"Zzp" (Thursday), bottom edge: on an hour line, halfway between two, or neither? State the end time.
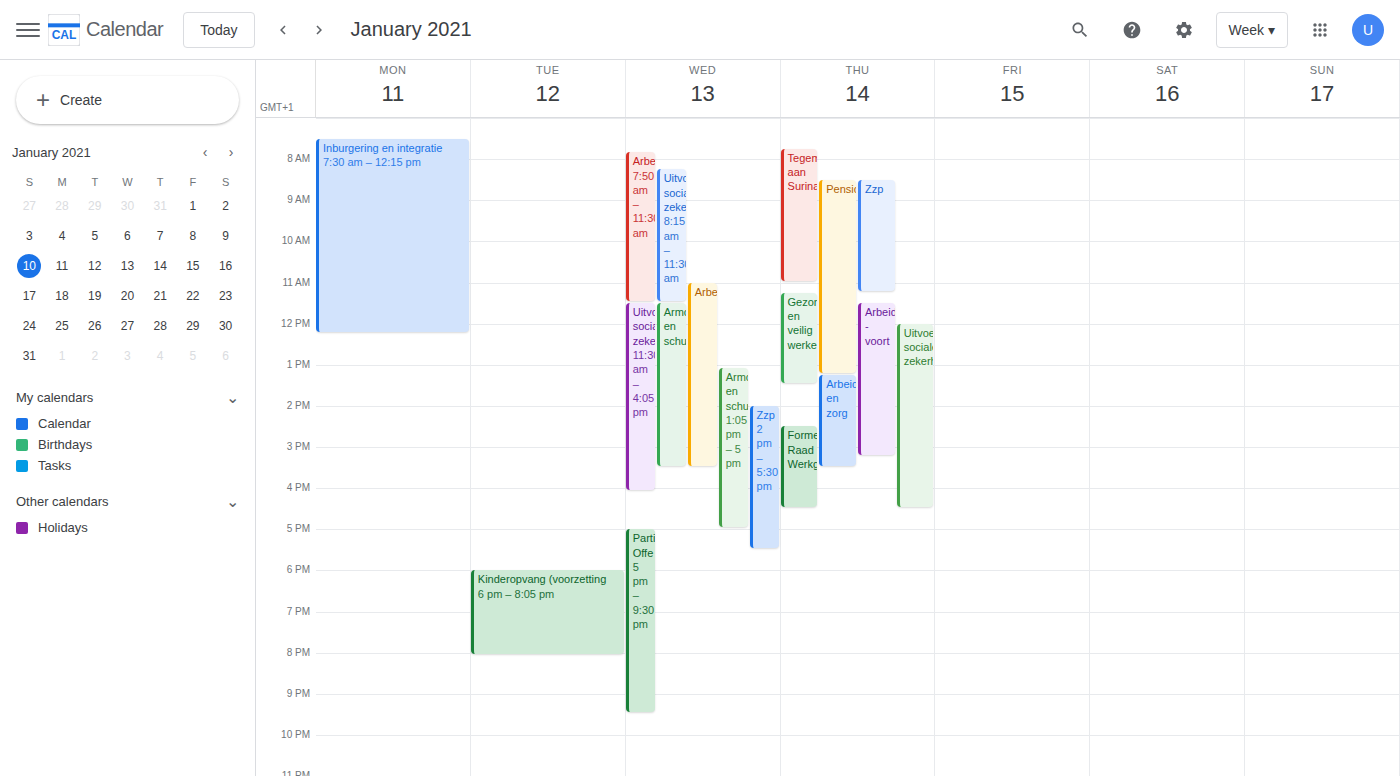
11:15 AM -- neither: a quarter of the way from the 11 AM line to the 12 PM line.